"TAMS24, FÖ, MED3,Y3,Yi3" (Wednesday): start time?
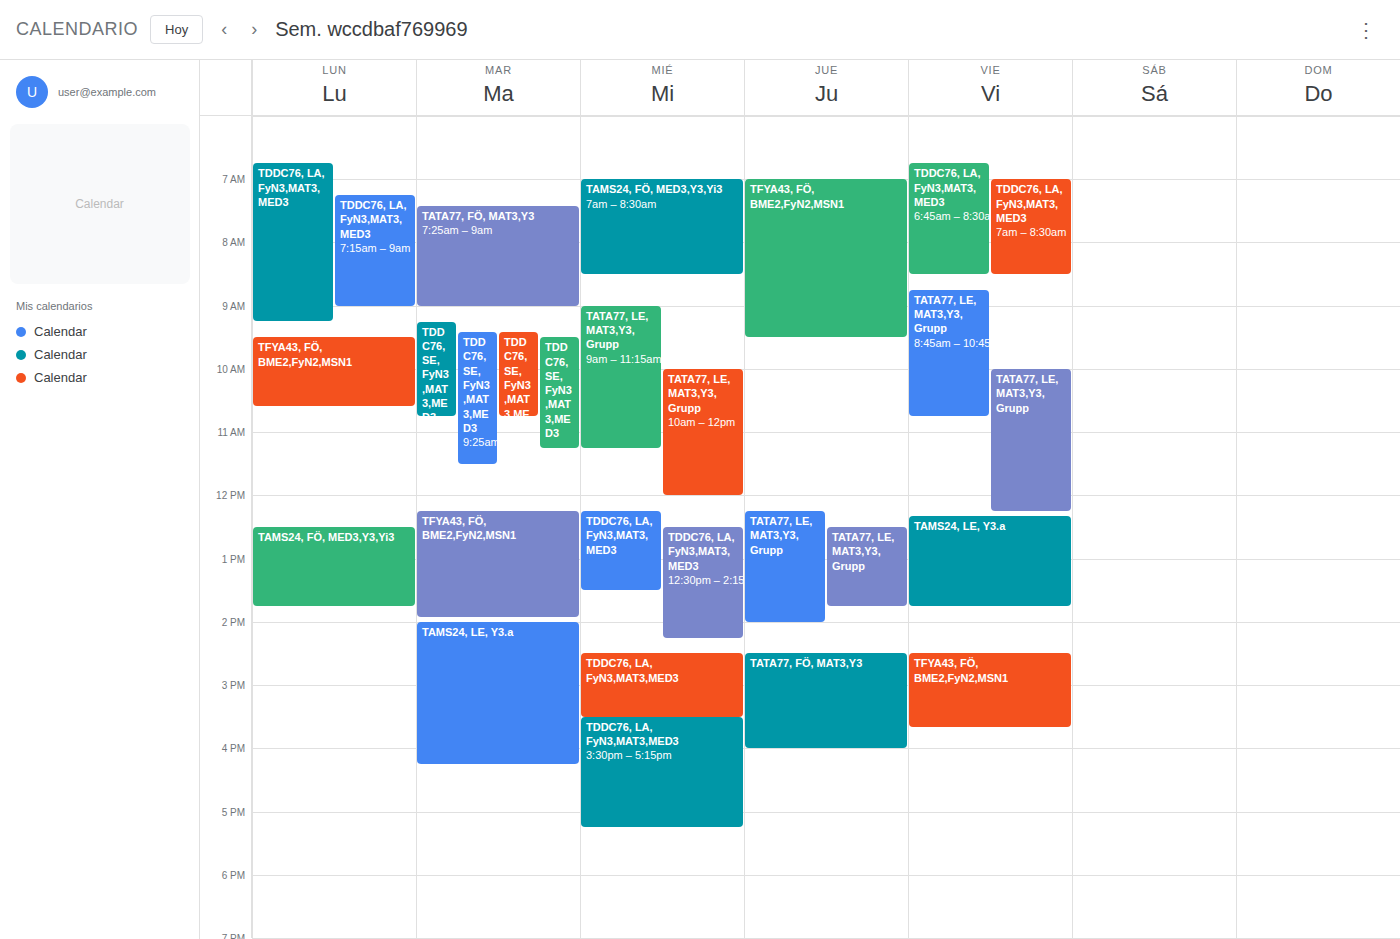
7:00 AM